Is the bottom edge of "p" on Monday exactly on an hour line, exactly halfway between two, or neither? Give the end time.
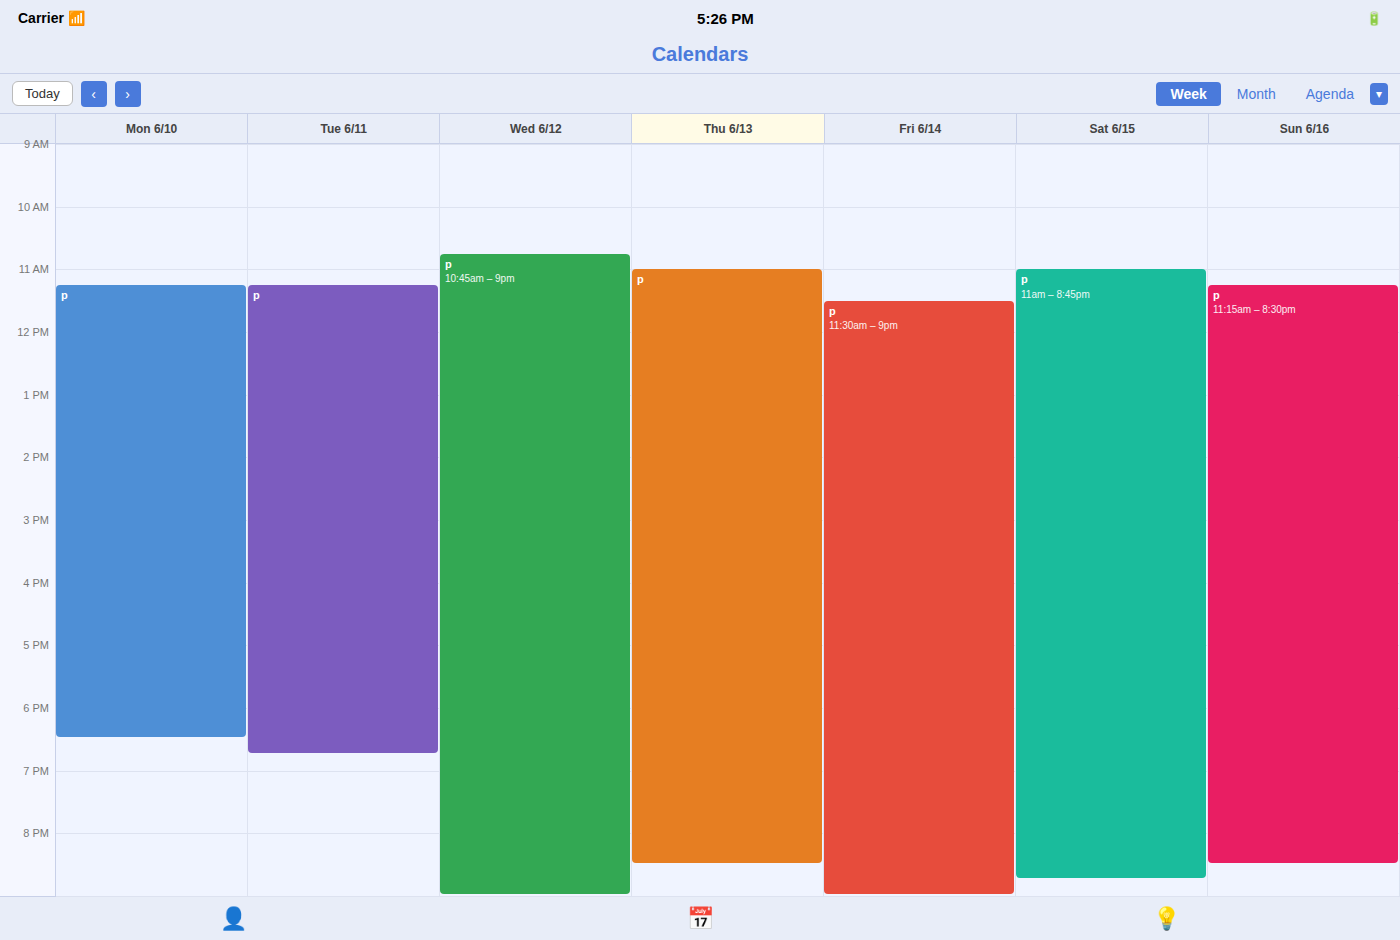
6:30 PM -- halfway between the 6 PM and 7 PM lines.